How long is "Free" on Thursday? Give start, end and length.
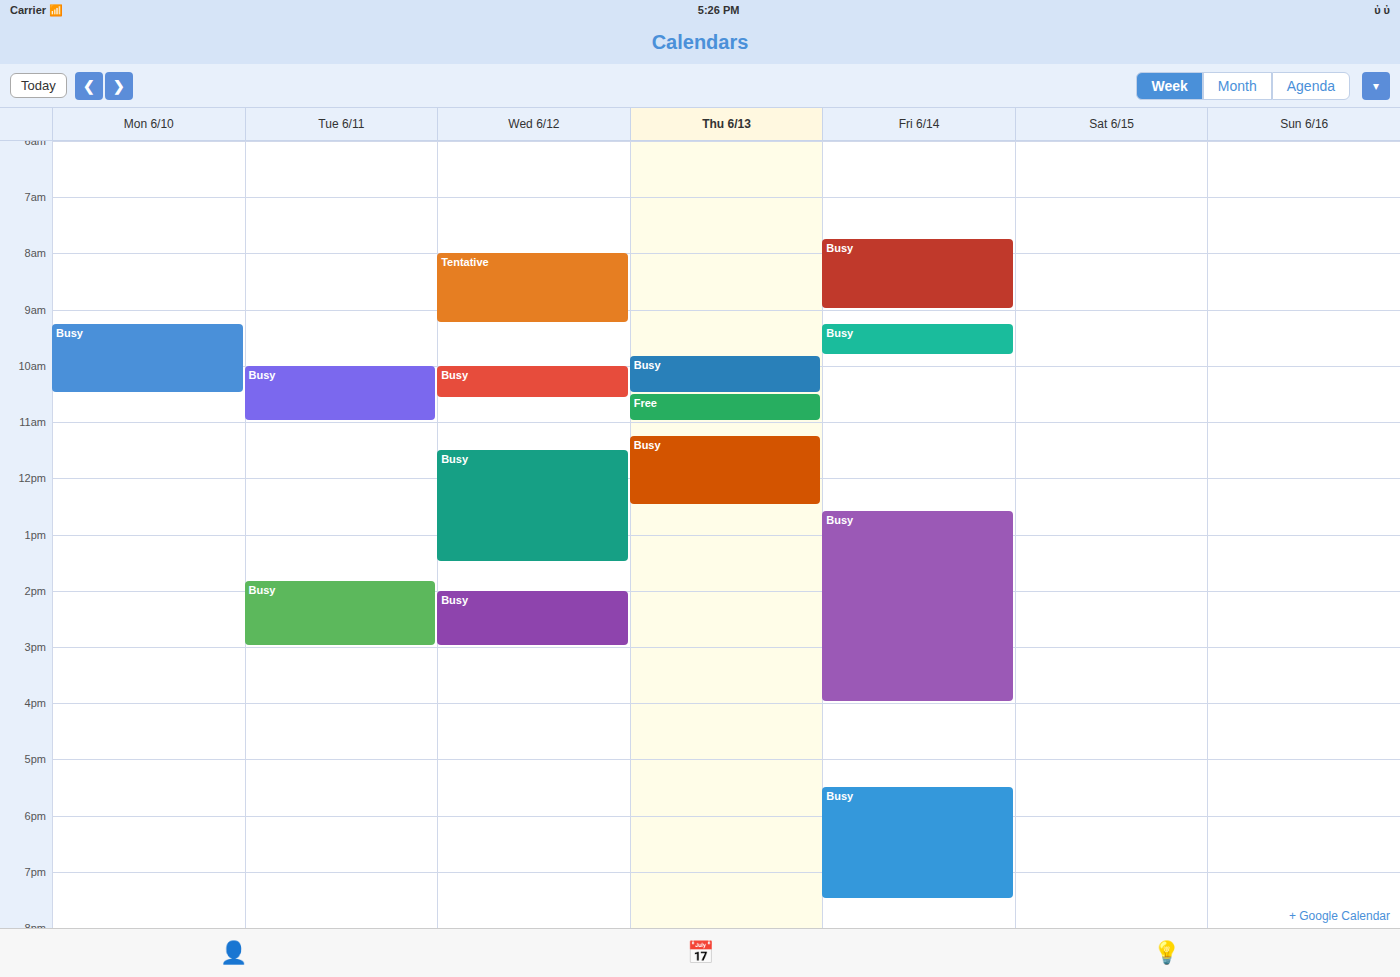
10:30 AM to 11:00 AM, 30 minutes